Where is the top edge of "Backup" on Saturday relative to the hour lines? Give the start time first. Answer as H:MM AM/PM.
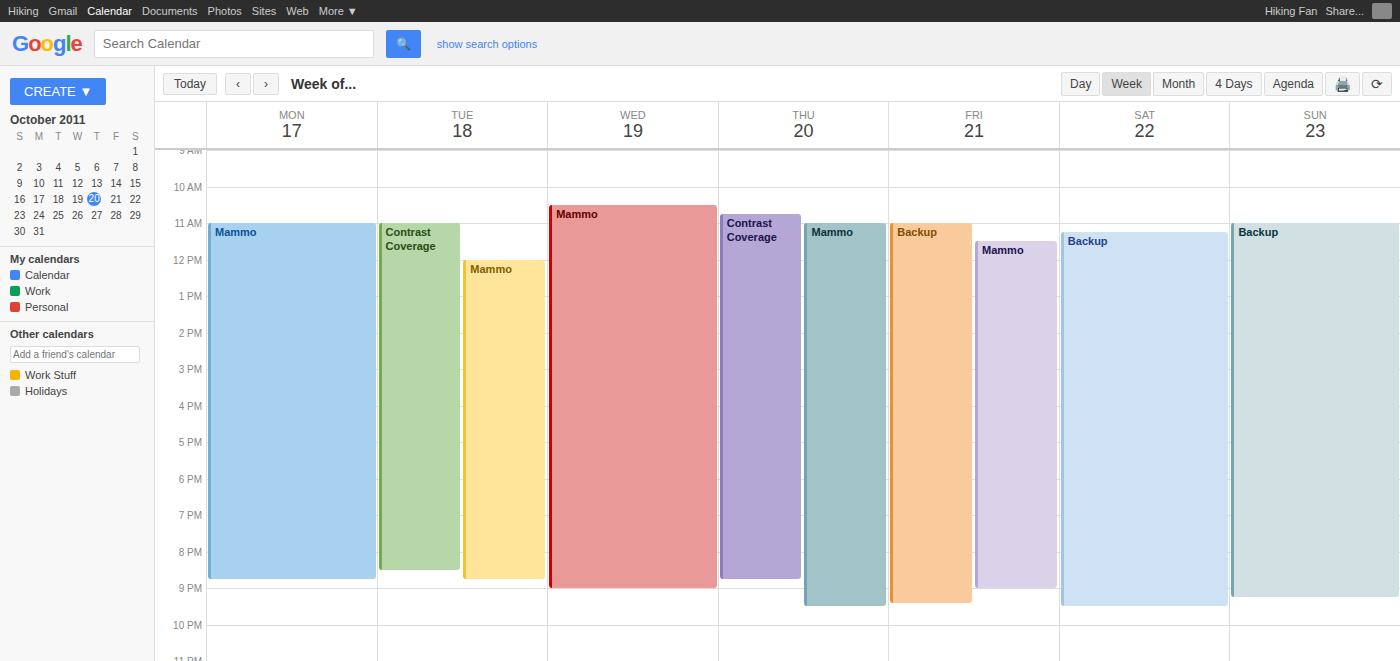
11:15 AM -- neither: a quarter of the way from the 11 AM line to the 12 PM line.